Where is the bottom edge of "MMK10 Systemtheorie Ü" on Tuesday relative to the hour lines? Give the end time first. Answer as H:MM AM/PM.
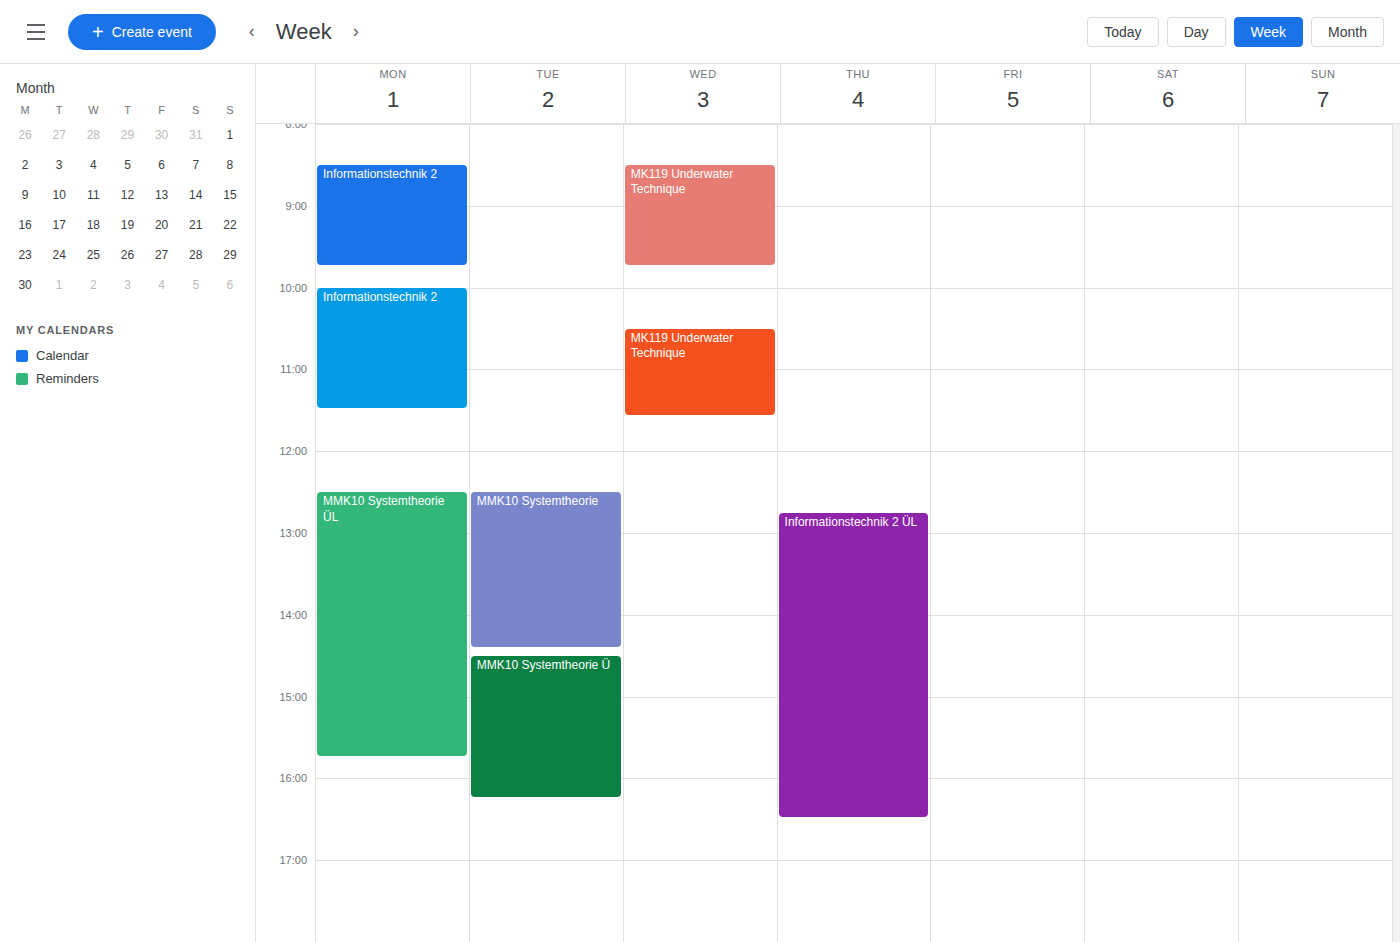
4:15 PM -- neither: a quarter of the way from the 4 PM line to the 5 PM line.